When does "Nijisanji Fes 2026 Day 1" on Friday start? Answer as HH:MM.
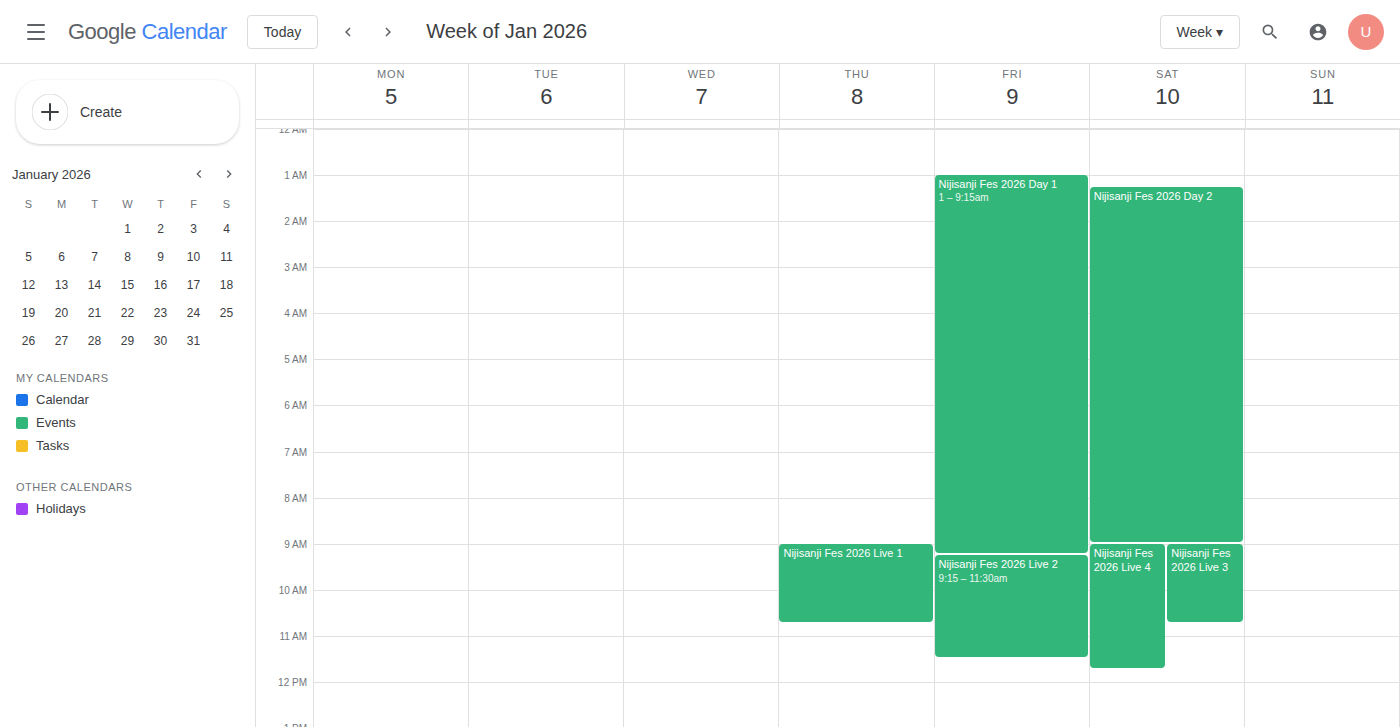
01:00